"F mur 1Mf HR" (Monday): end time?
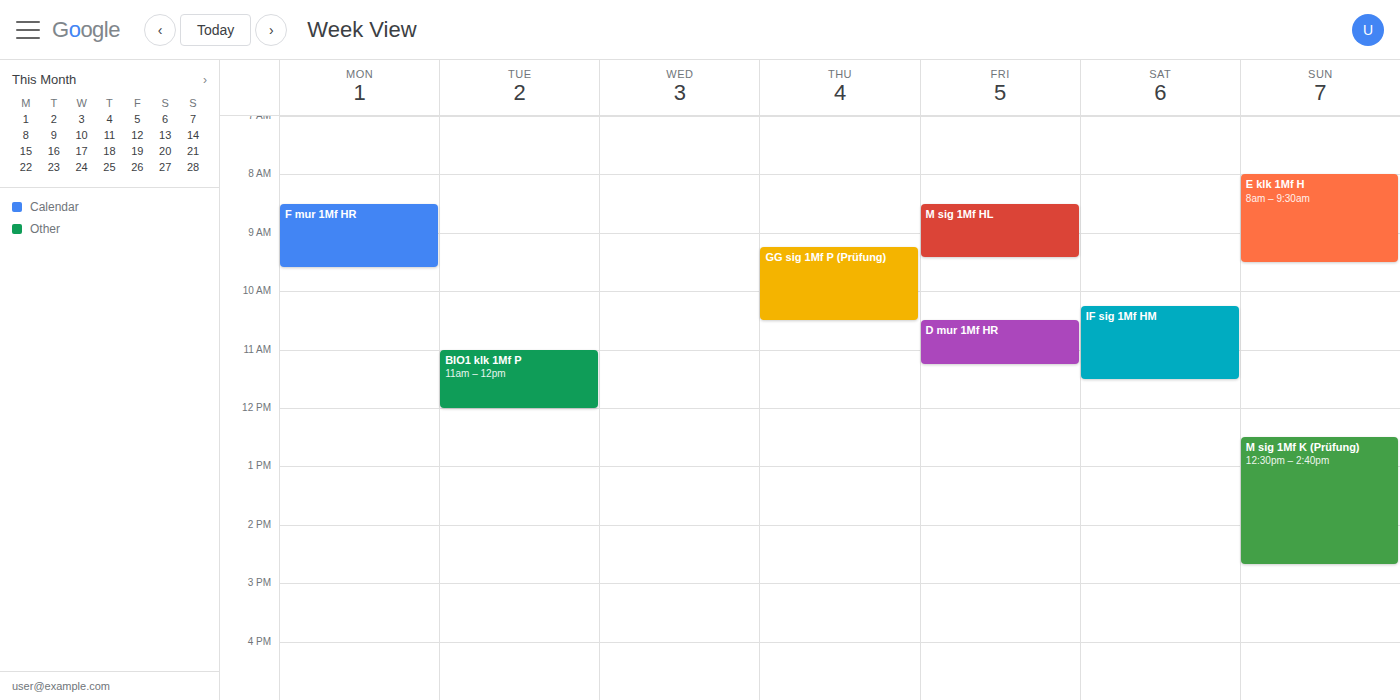
9:35 AM